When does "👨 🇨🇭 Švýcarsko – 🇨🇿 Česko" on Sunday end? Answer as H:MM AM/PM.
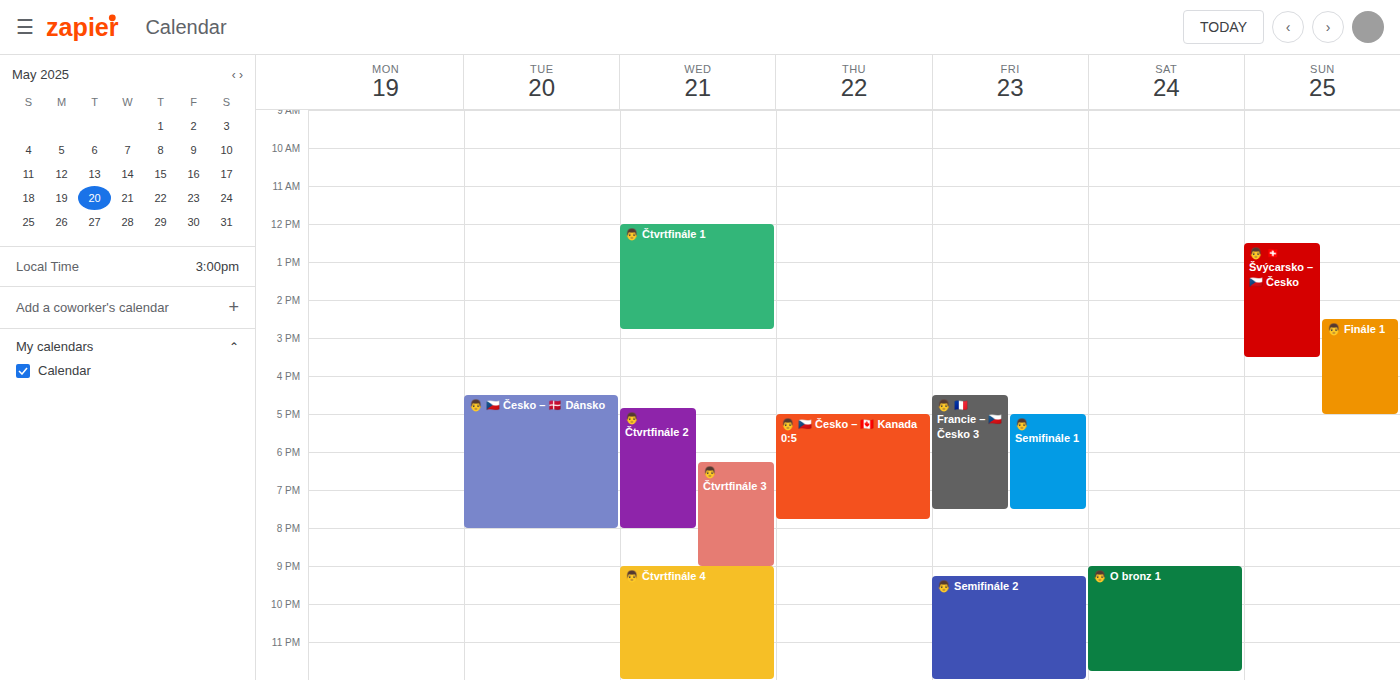
3:30 PM